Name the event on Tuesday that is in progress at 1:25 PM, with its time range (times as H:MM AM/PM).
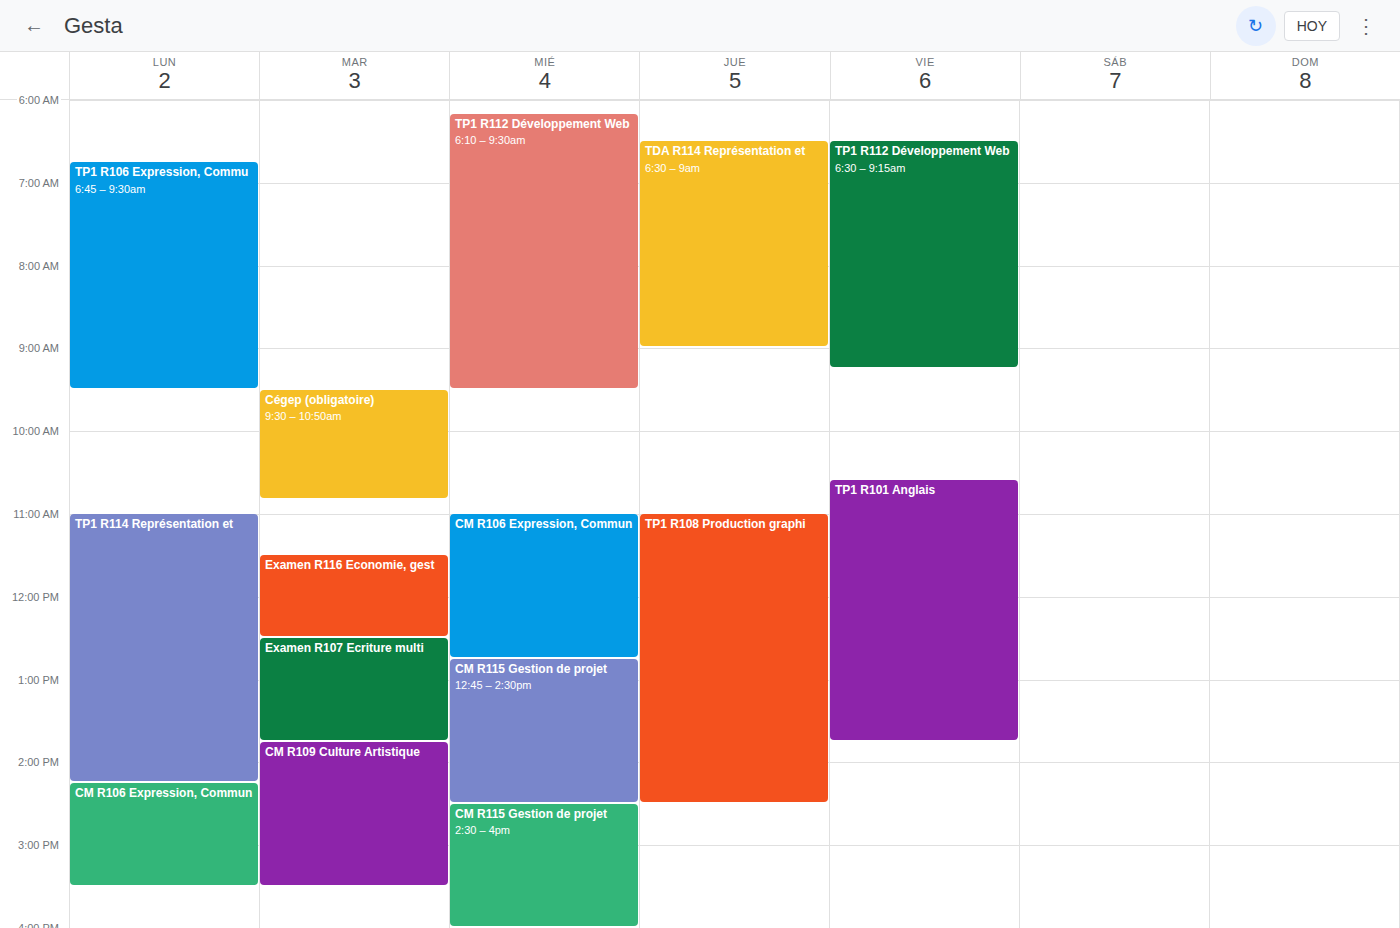
"Examen R107 Ecriture multi", 12:30 PM to 1:45 PM